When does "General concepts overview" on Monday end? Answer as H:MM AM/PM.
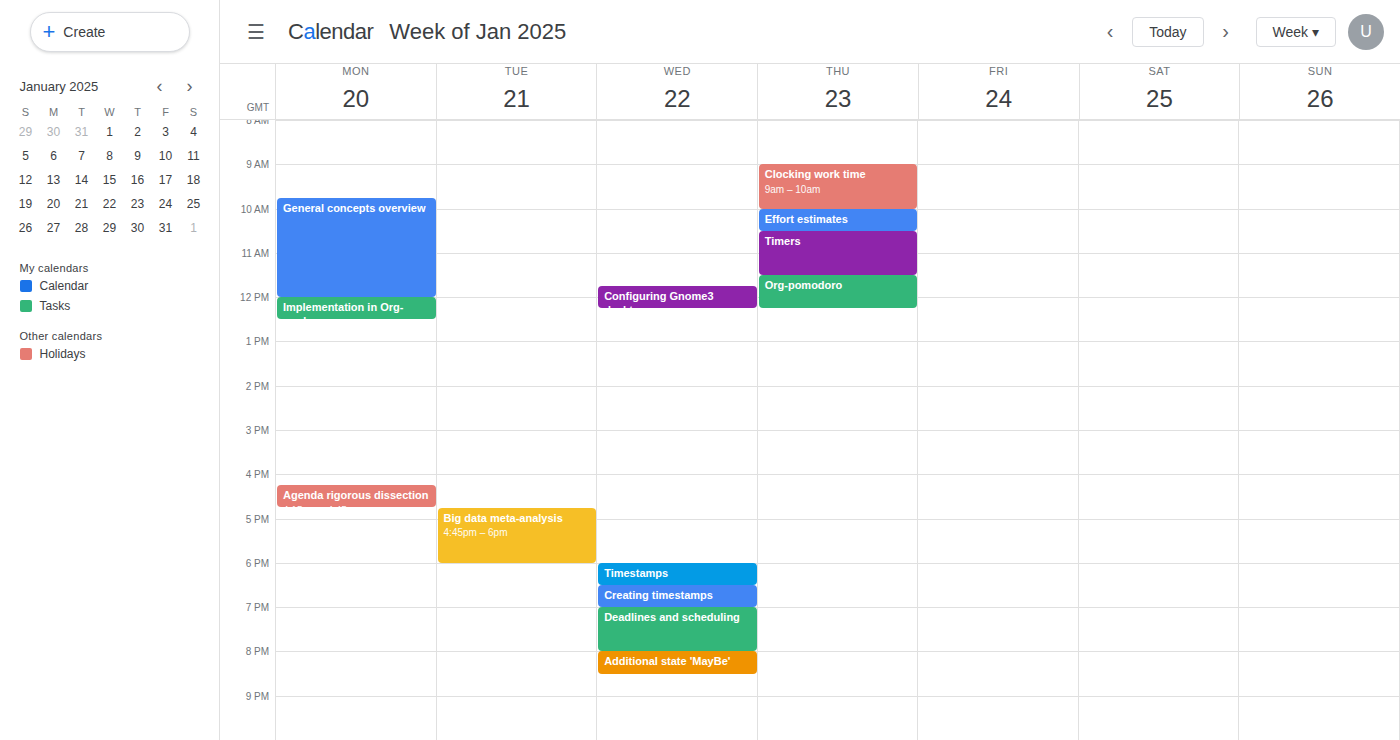
12:00 PM